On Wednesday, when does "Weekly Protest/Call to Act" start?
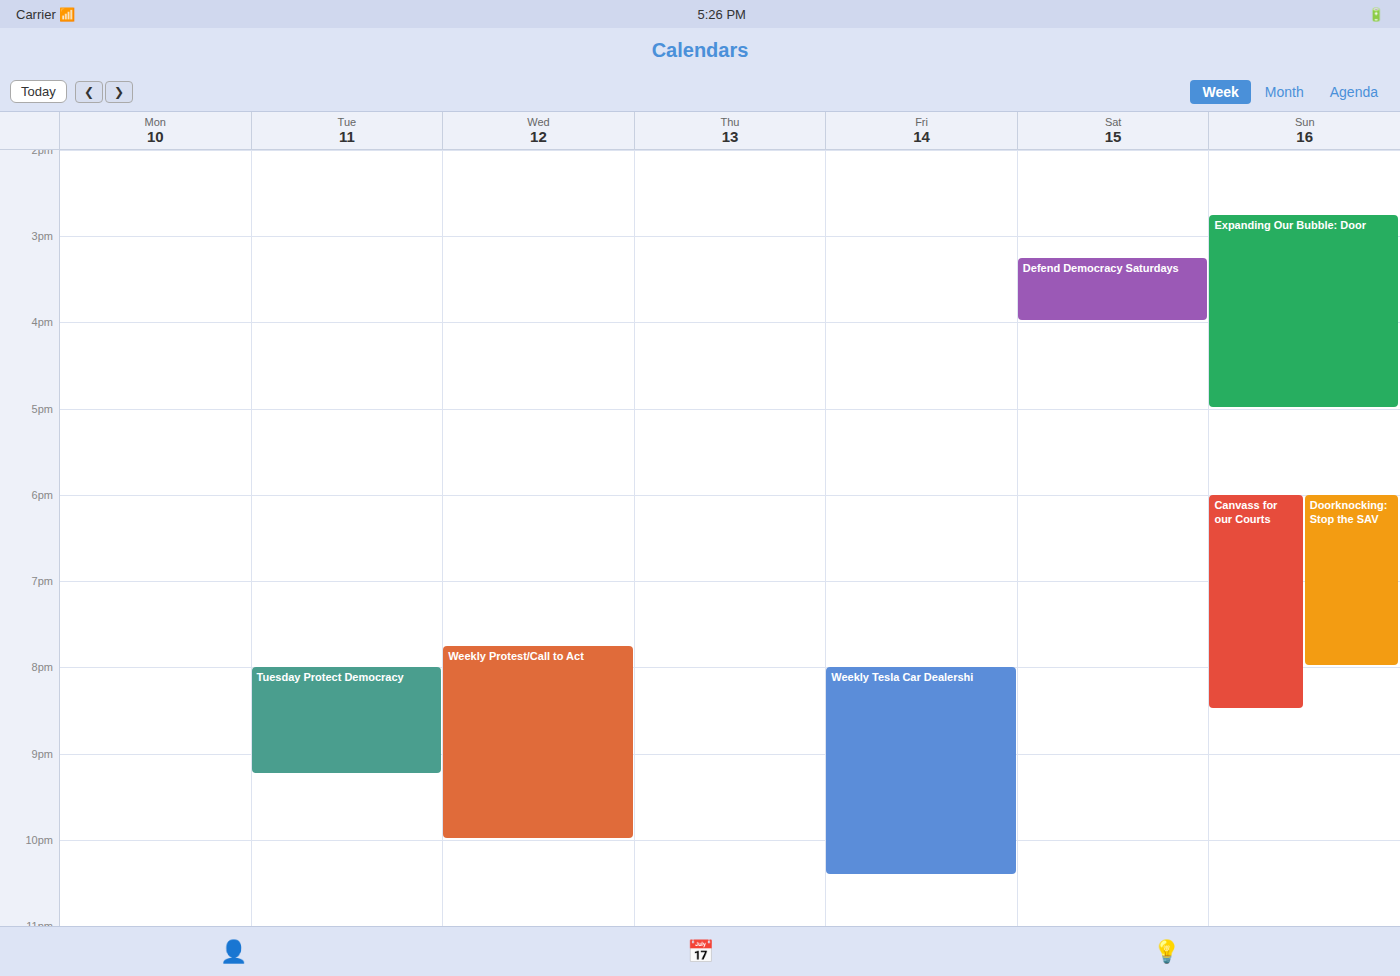
7:45 PM